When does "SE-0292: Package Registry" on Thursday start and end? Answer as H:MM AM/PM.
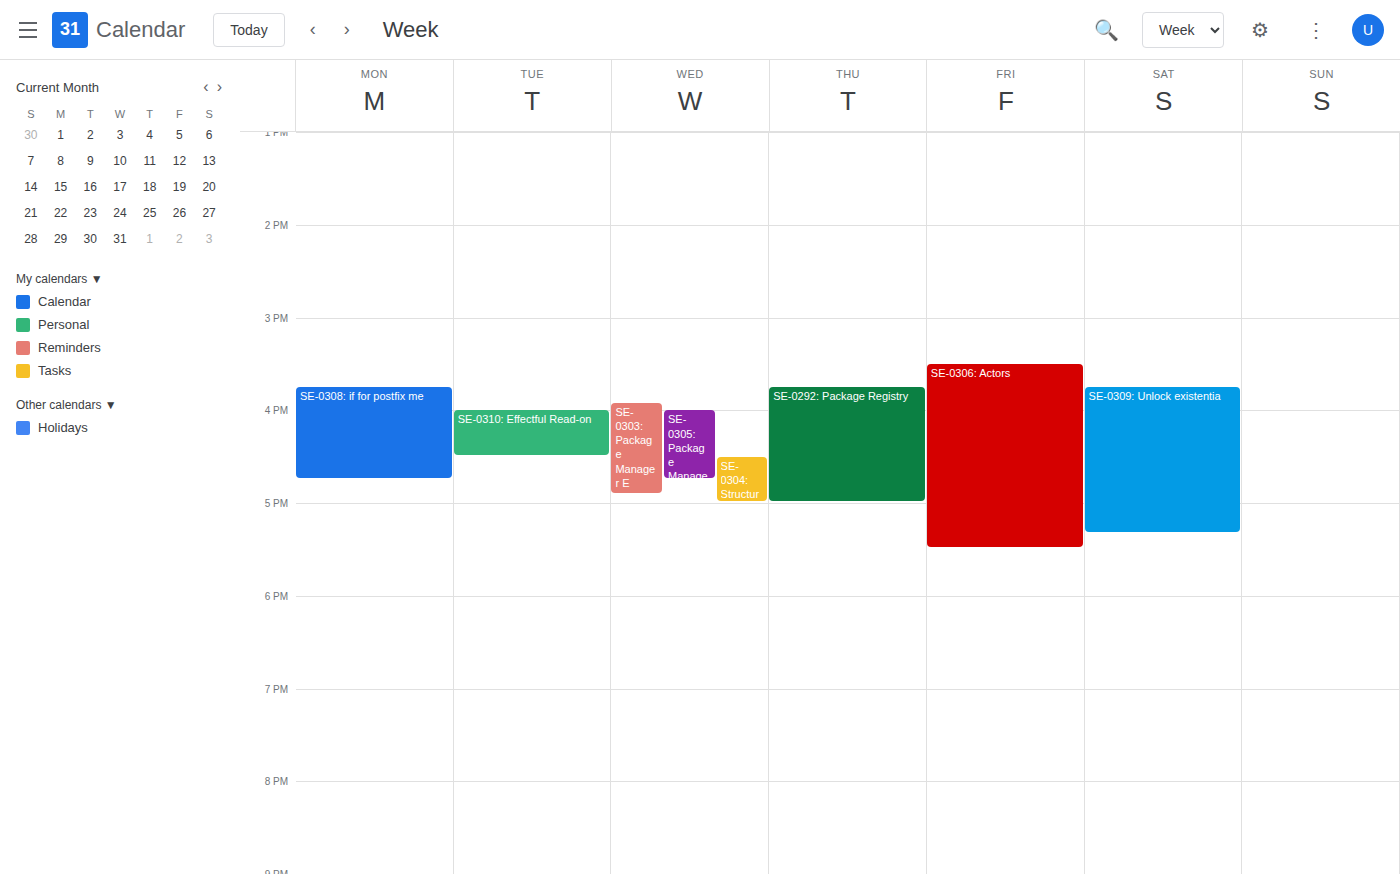
3:45 PM to 5:00 PM